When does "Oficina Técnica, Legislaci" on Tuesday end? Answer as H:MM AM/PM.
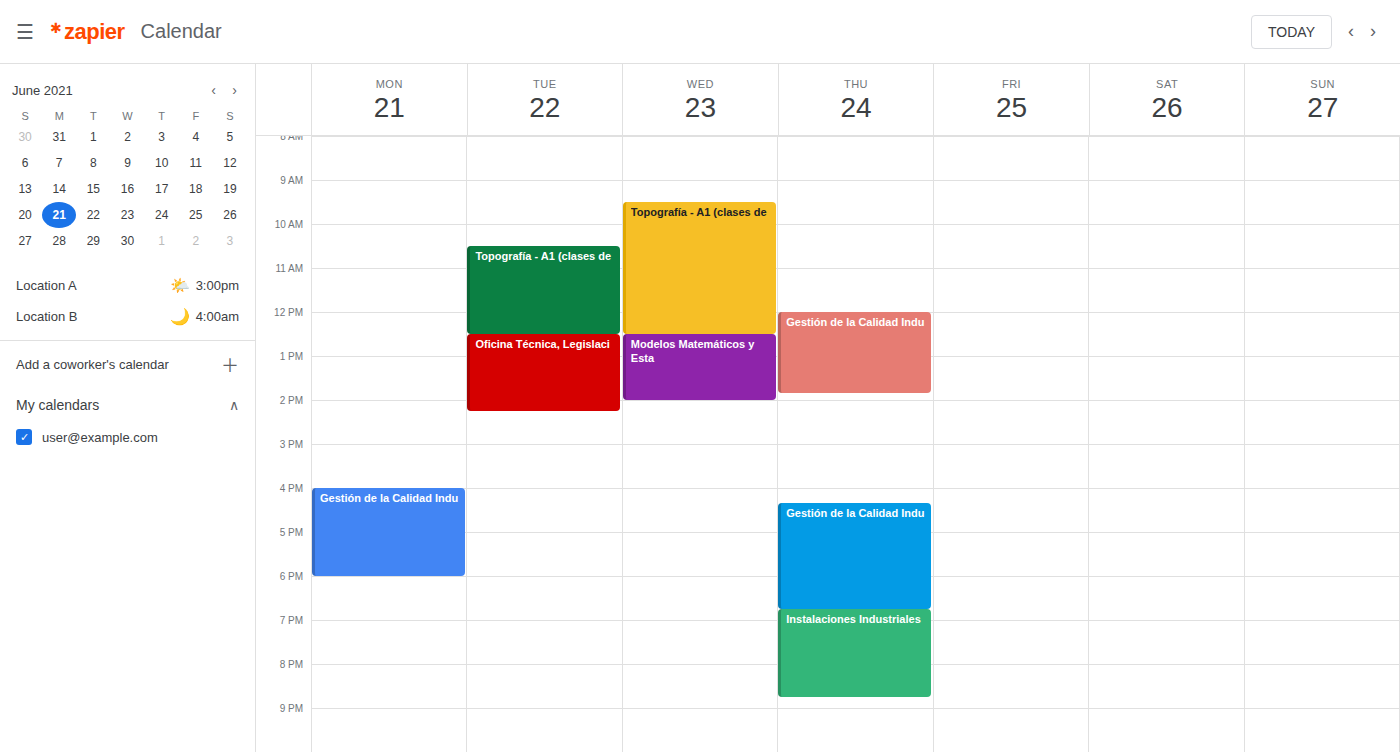
2:15 PM